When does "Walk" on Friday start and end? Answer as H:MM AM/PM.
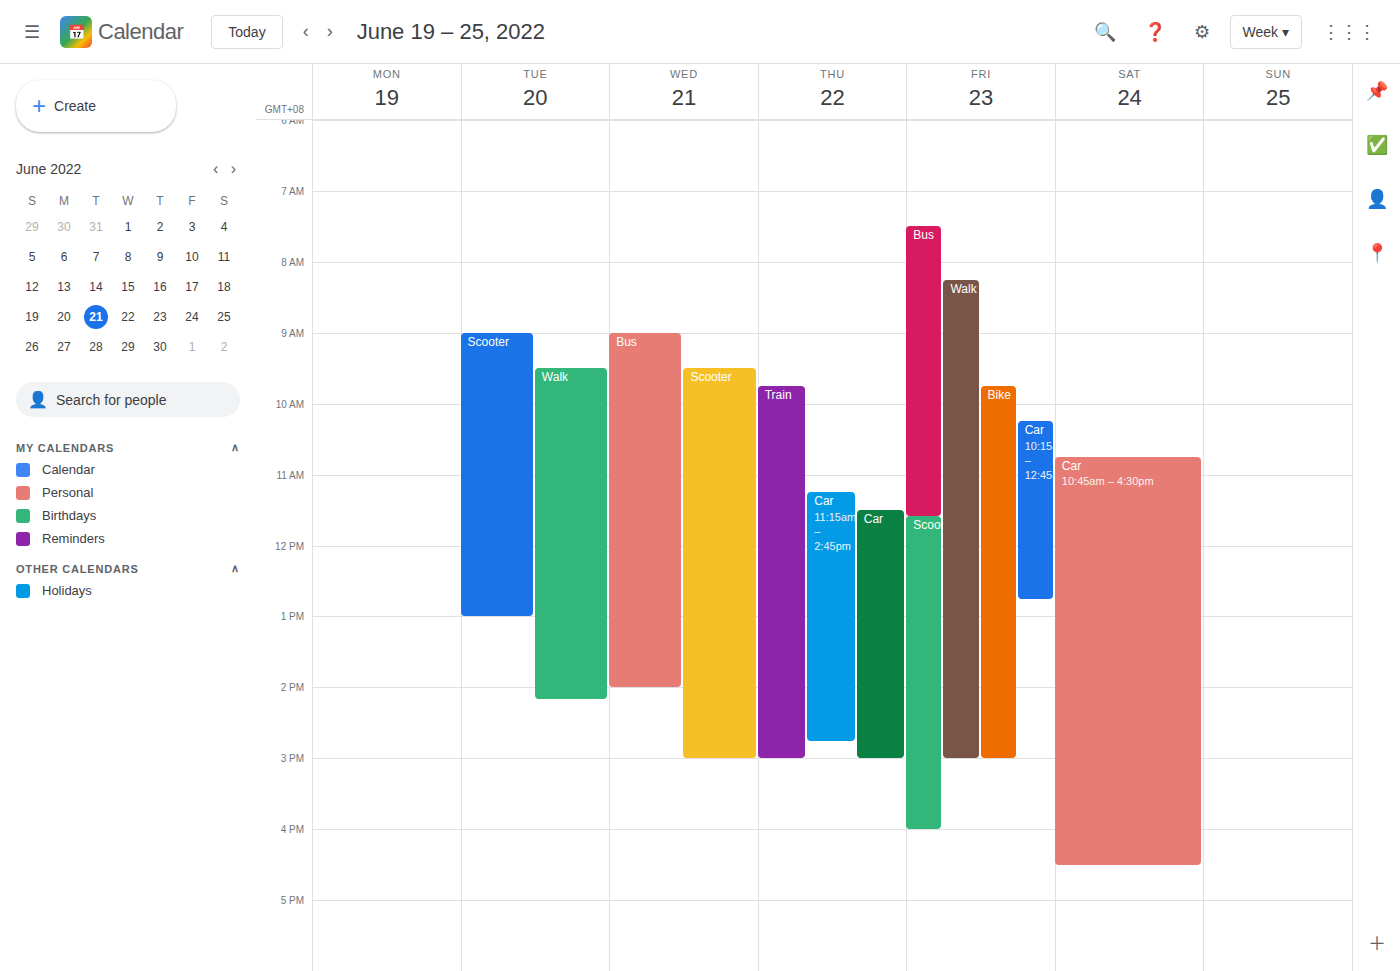
8:15 AM to 3:00 PM